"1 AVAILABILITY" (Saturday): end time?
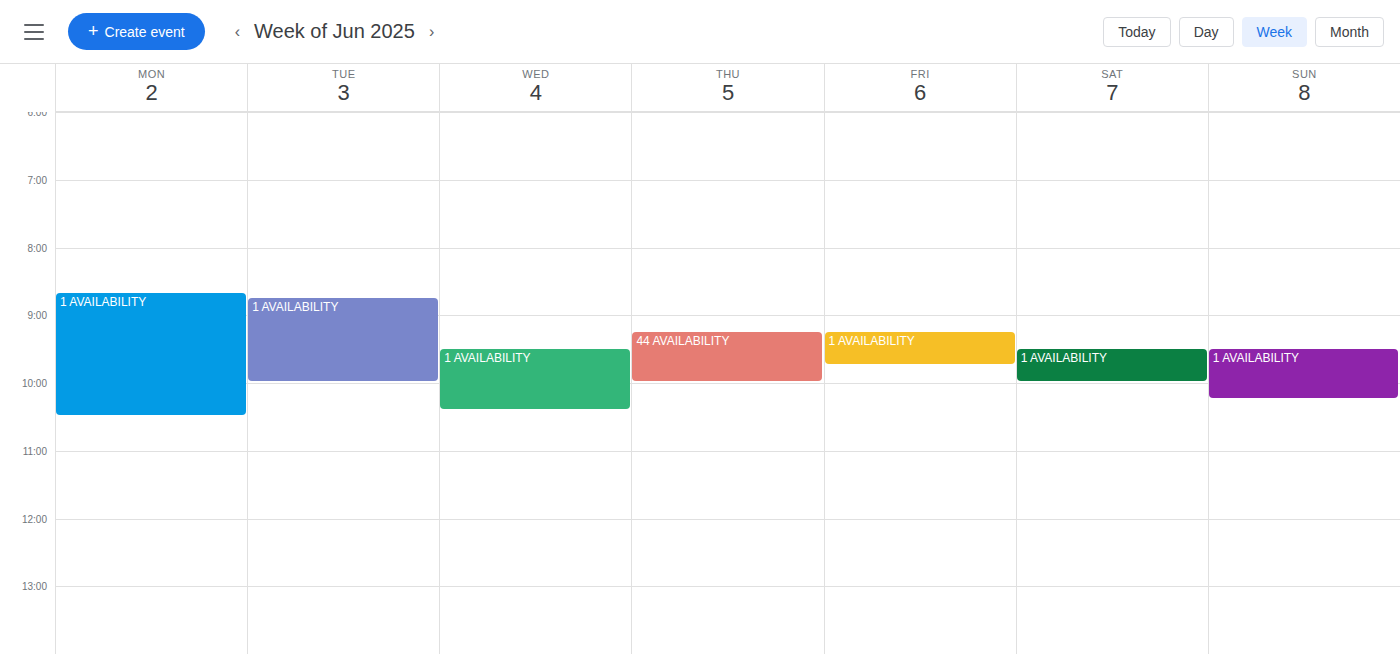
10:00